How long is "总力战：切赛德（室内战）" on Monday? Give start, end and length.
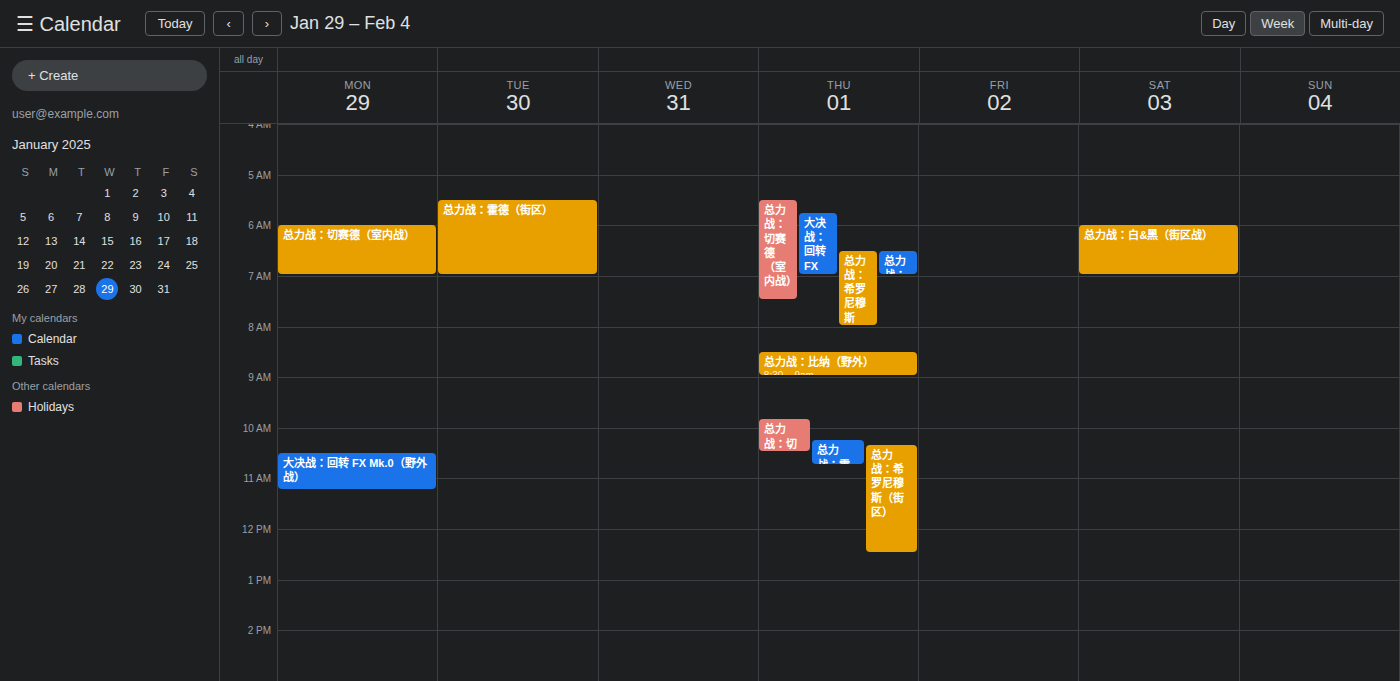
6:00 AM to 7:00 AM, 1 hour